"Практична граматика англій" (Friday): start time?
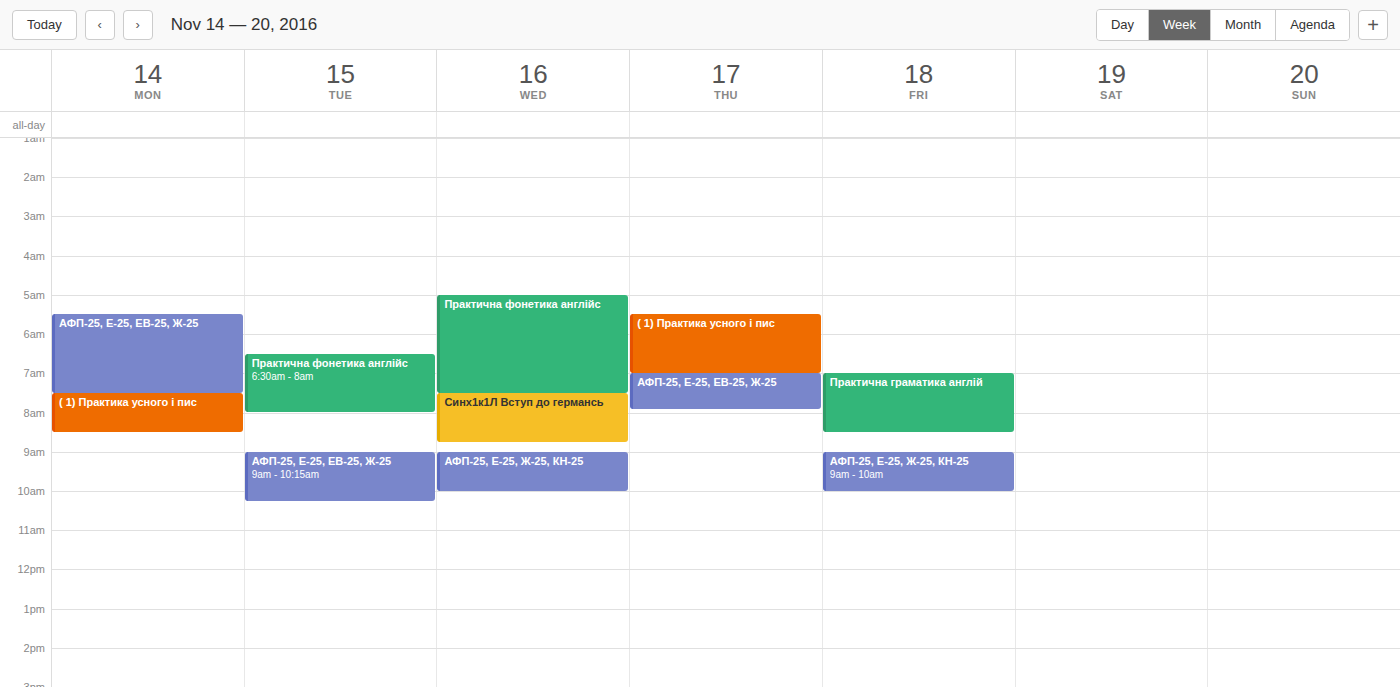
7:00 AM